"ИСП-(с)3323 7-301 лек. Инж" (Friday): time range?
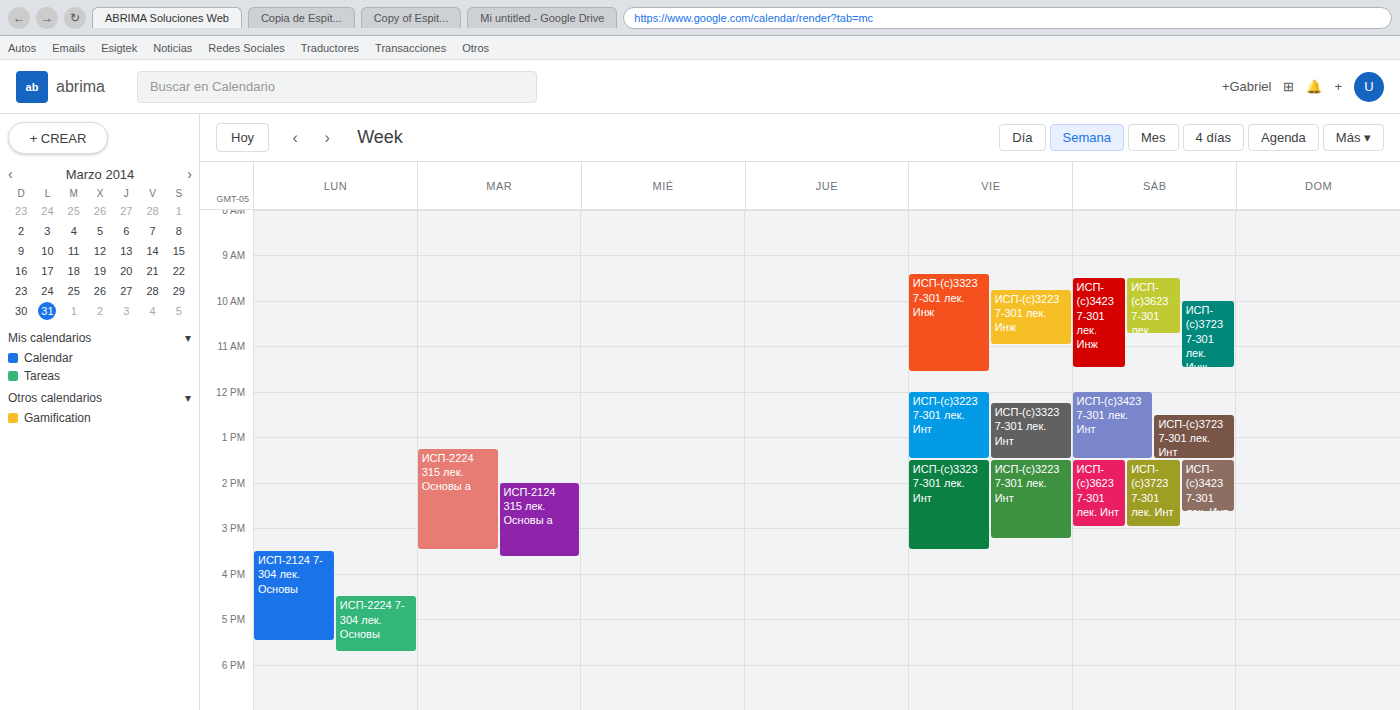
9:25 AM to 11:35 AM